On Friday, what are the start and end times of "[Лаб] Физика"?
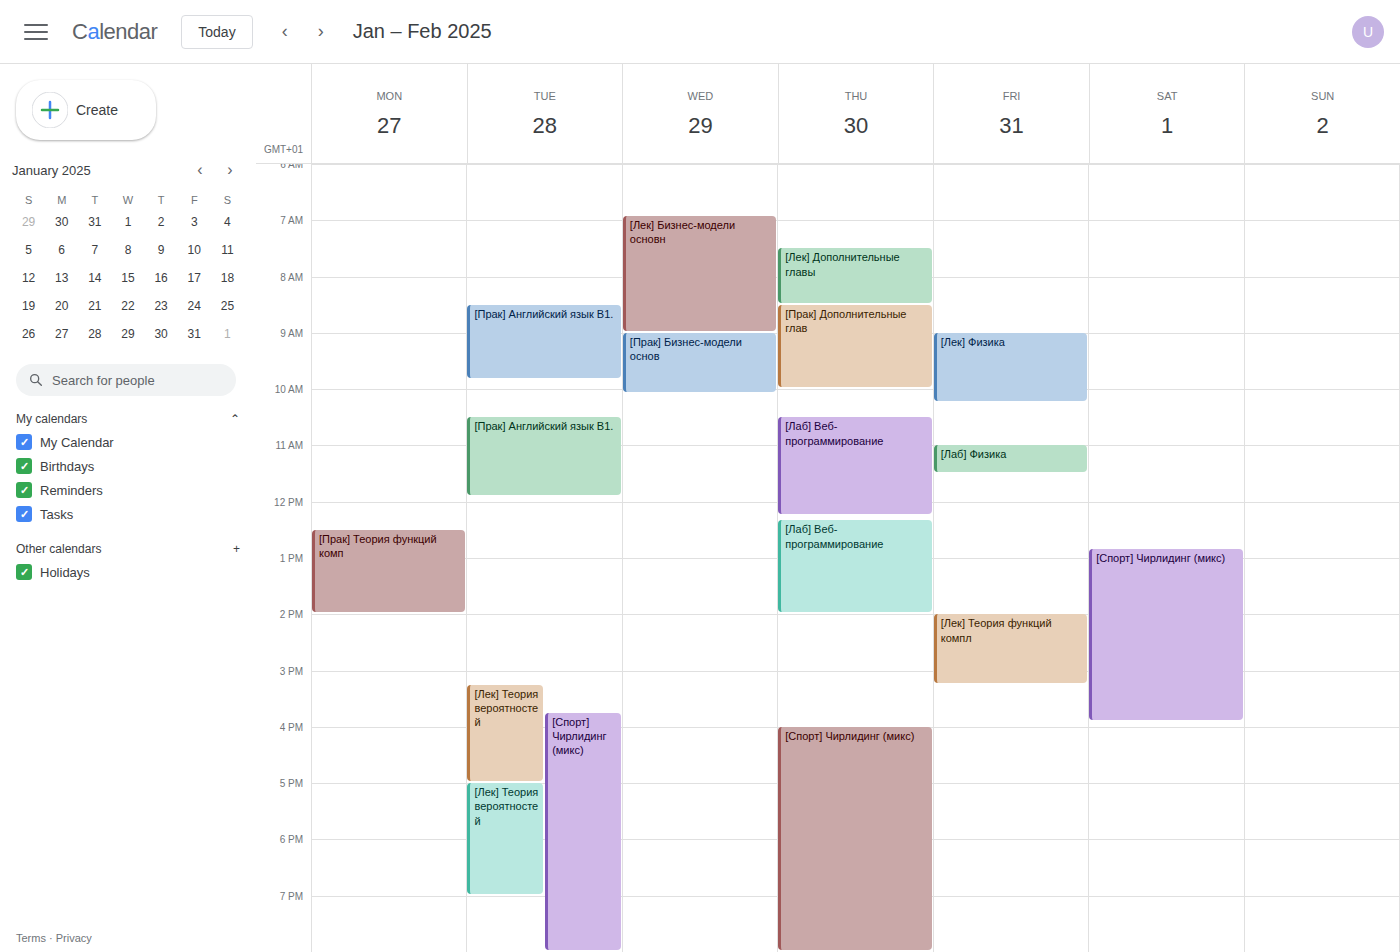
11:00 AM to 11:30 AM